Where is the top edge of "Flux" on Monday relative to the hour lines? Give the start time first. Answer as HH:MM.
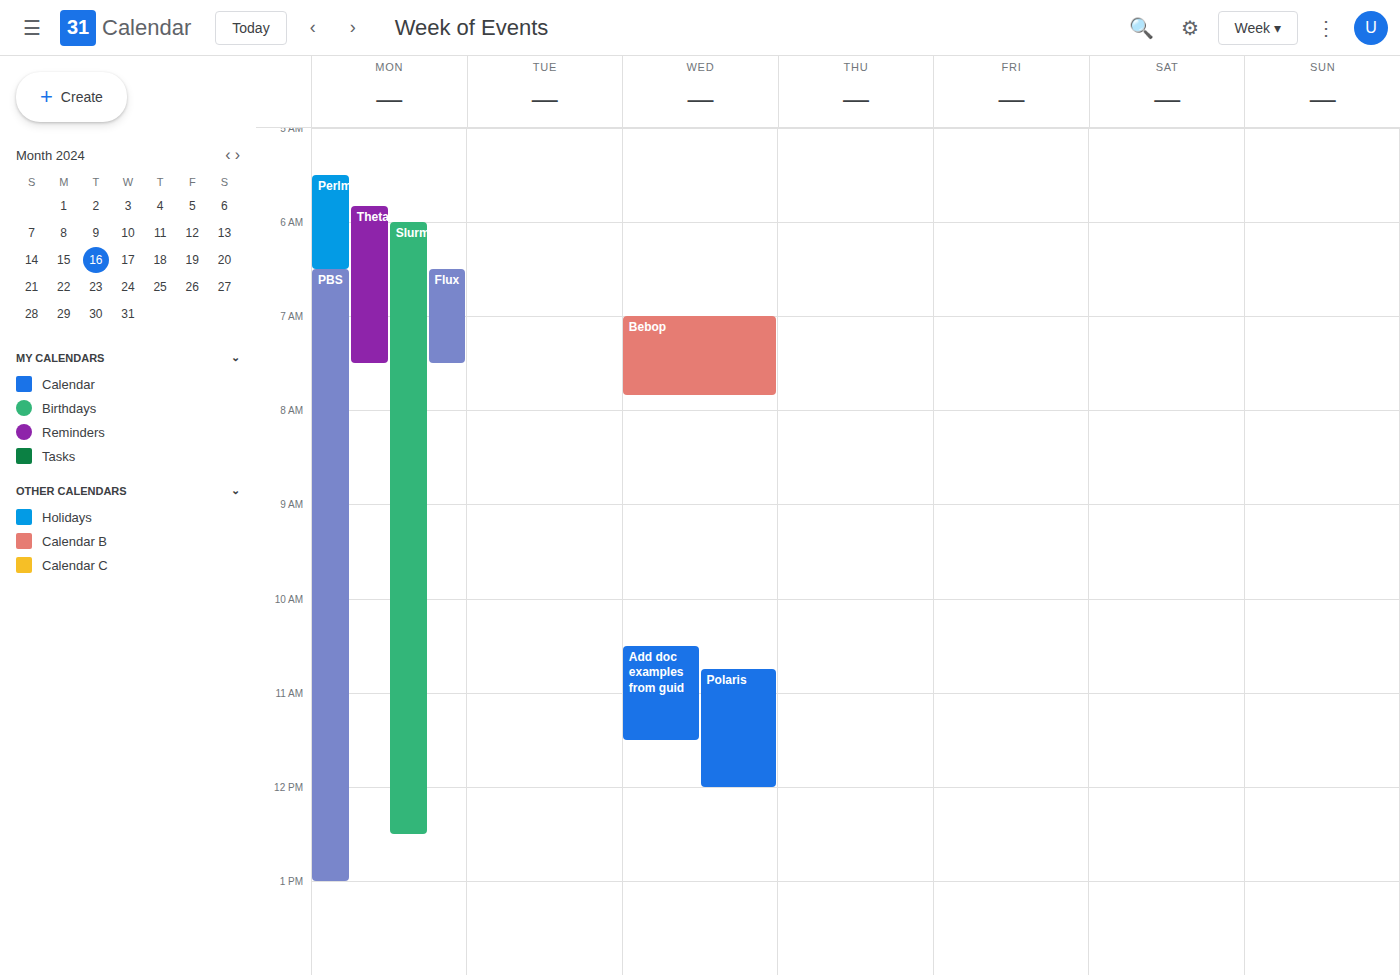
06:30 -- halfway between the 06:00 and 07:00 lines.